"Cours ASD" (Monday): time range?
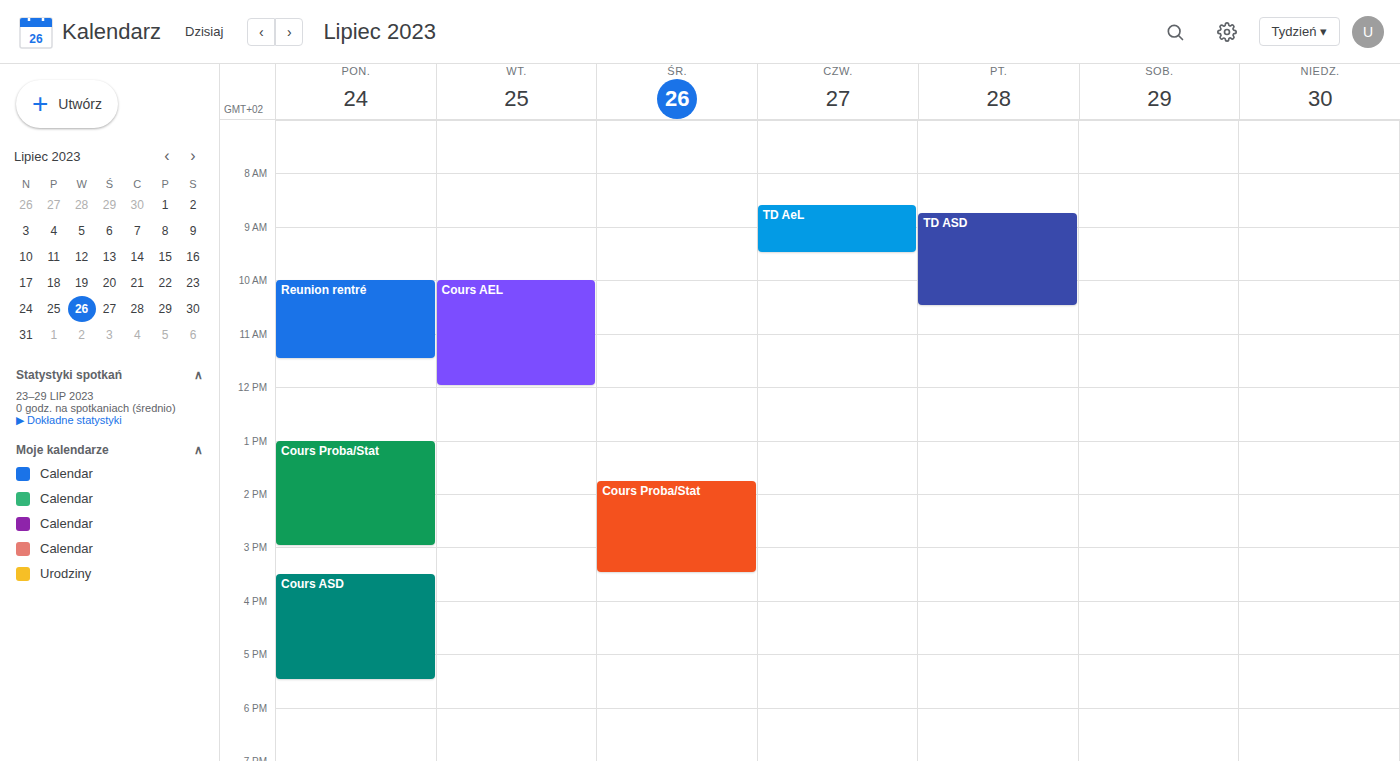
15:30 to 17:30